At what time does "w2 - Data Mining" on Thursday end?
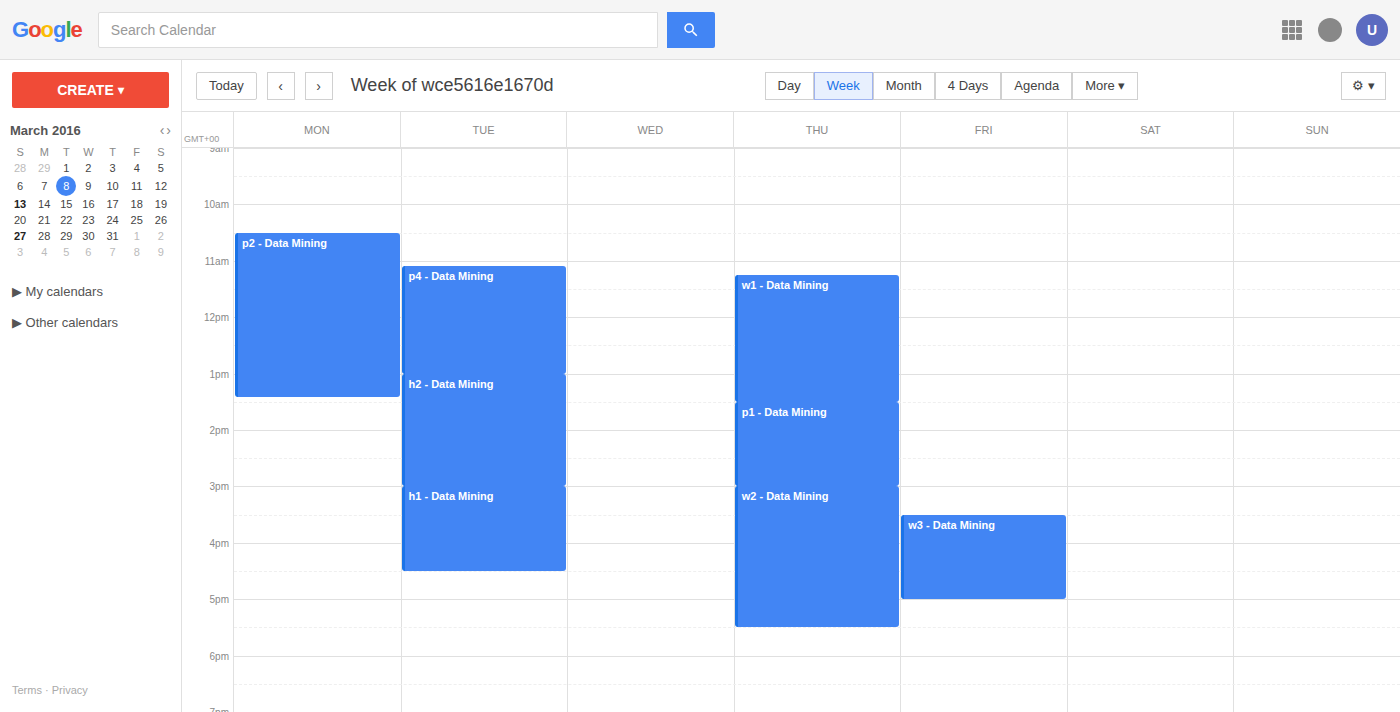
5:30 PM